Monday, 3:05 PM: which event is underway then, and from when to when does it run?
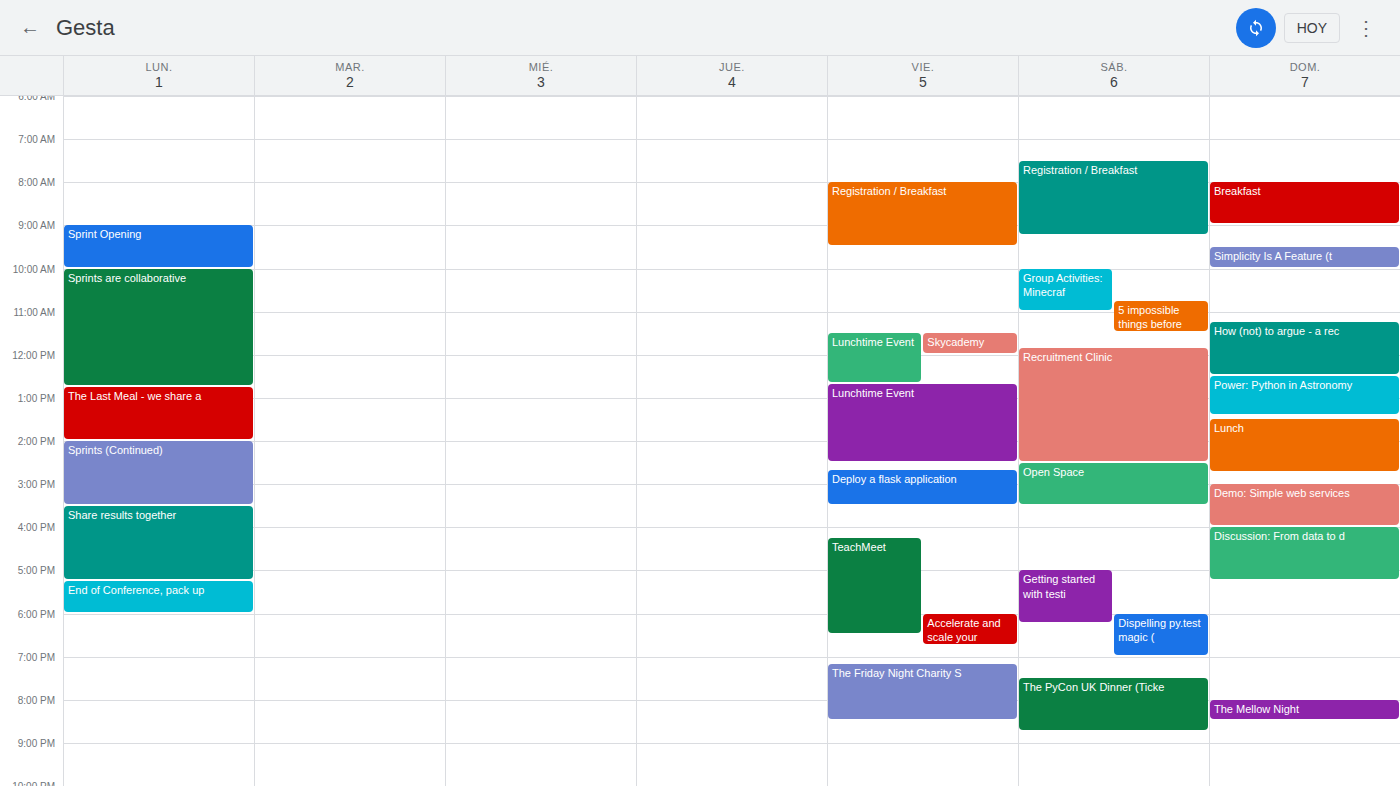
"Sprints (Continued)", 2:00 PM to 3:30 PM